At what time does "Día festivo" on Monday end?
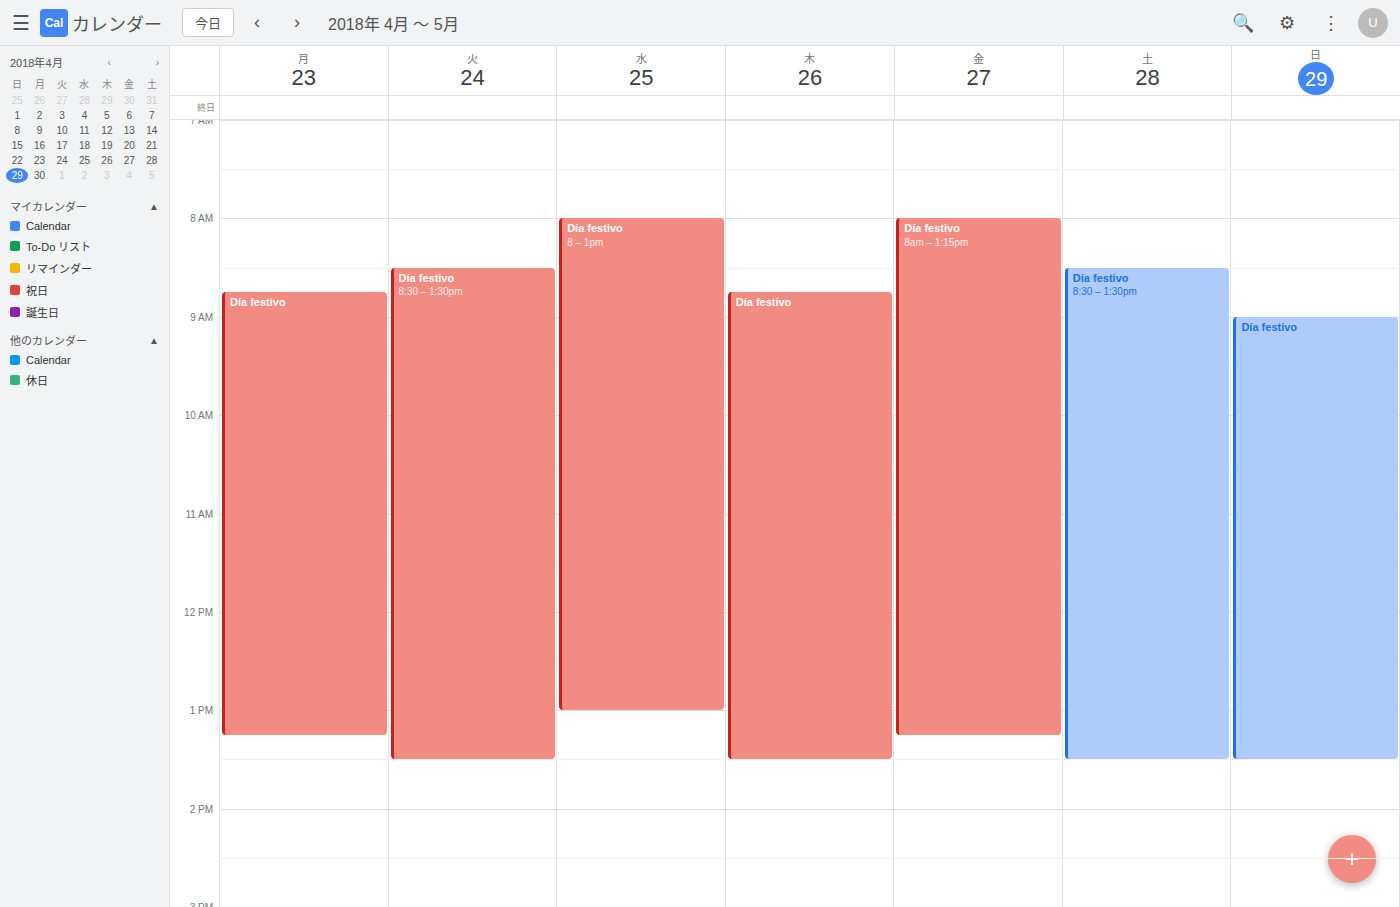
1:15 PM